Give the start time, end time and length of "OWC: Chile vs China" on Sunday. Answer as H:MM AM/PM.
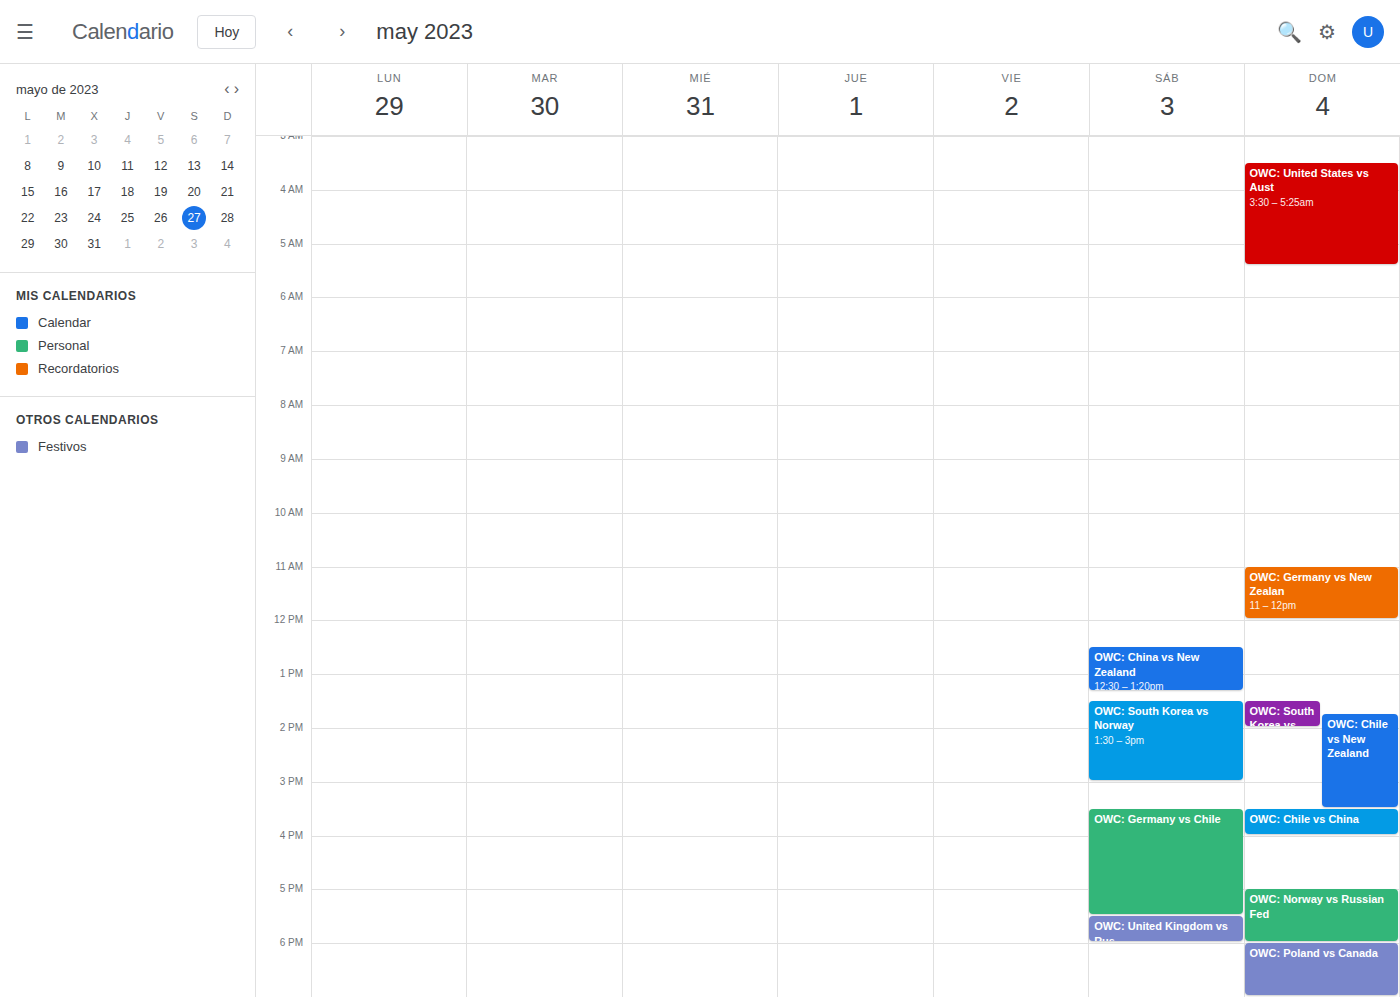
3:30 PM to 4:00 PM, 30 minutes